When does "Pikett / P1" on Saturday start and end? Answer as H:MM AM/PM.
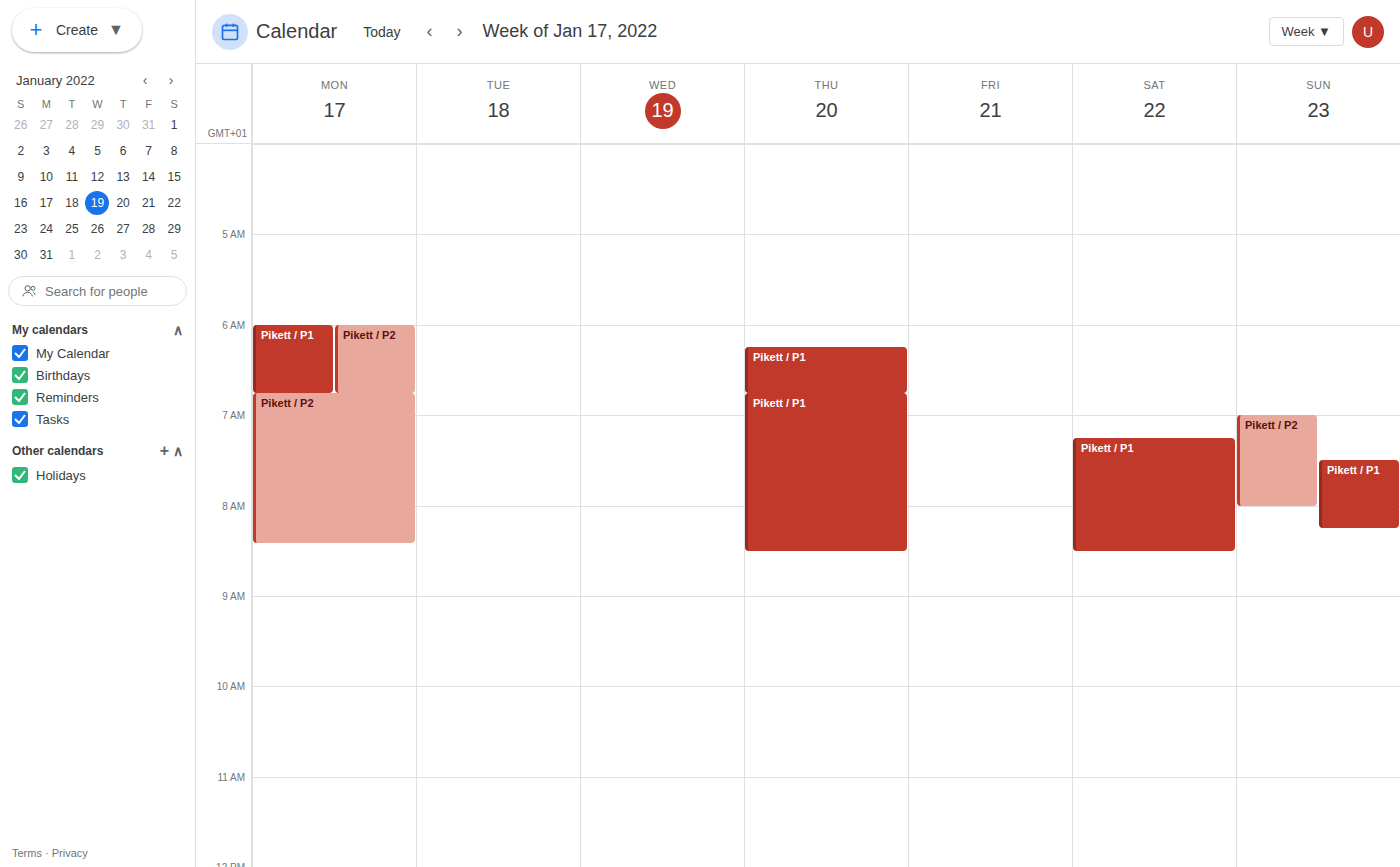
7:15 AM to 8:30 AM